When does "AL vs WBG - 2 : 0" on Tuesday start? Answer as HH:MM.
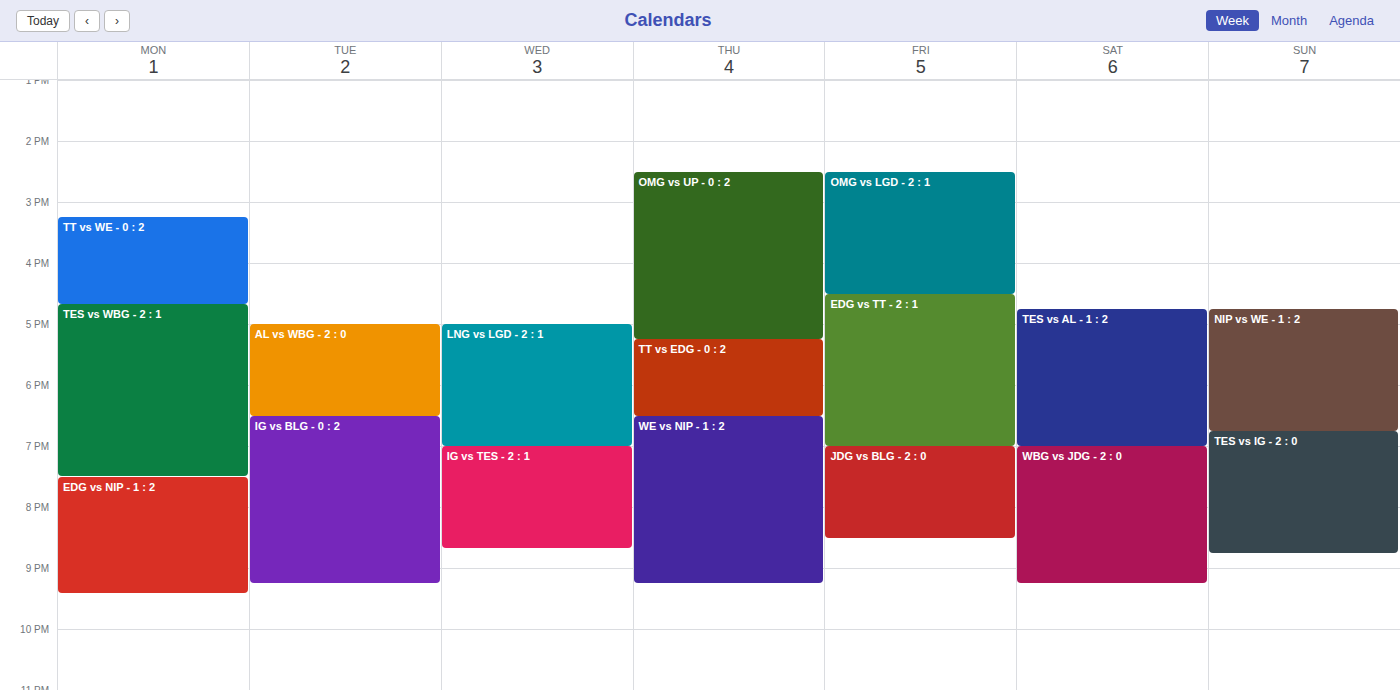
17:00